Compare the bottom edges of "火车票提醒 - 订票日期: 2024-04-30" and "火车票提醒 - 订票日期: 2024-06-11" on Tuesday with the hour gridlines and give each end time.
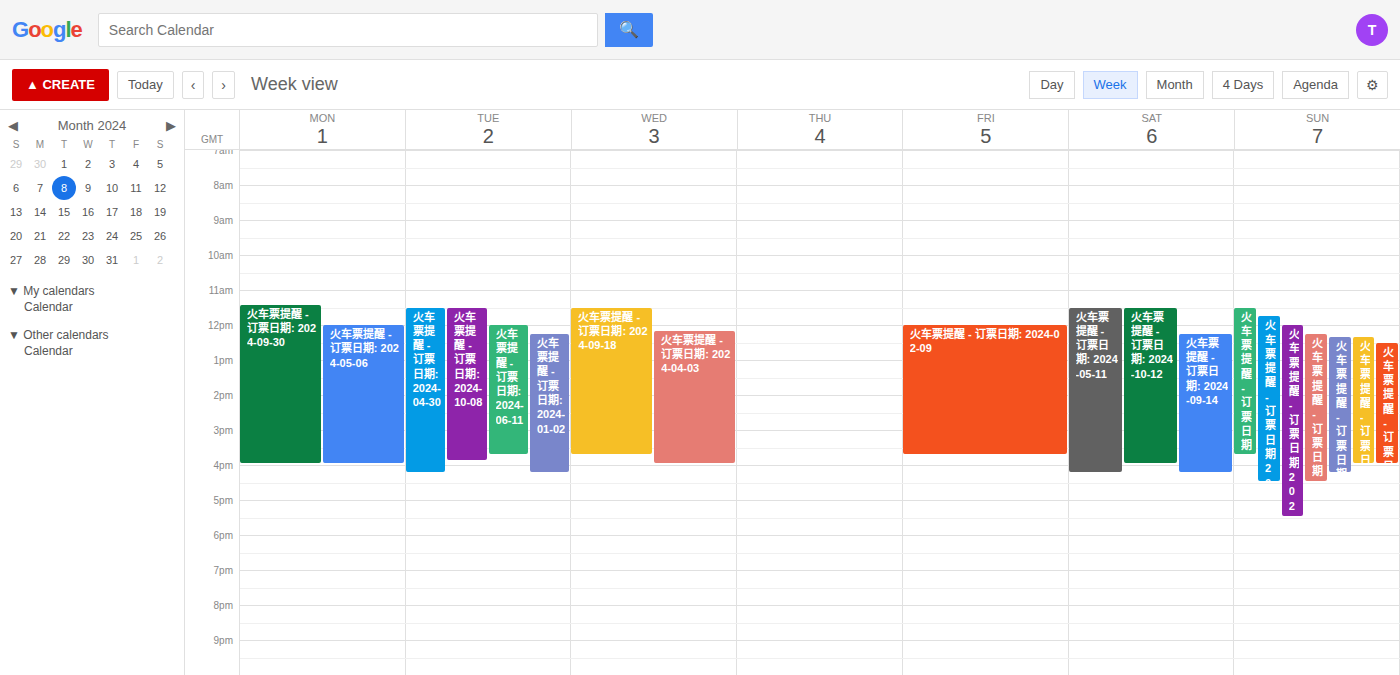
"火车票提醒 - 订票日期: 2024-04-30": 16:15, neither: a quarter of the way from the 16:00 line to the 17:00 line. "火车票提醒 - 订票日期: 2024-06-11": 15:45, neither: three quarters of the way from the 15:00 line to the 16:00 line.